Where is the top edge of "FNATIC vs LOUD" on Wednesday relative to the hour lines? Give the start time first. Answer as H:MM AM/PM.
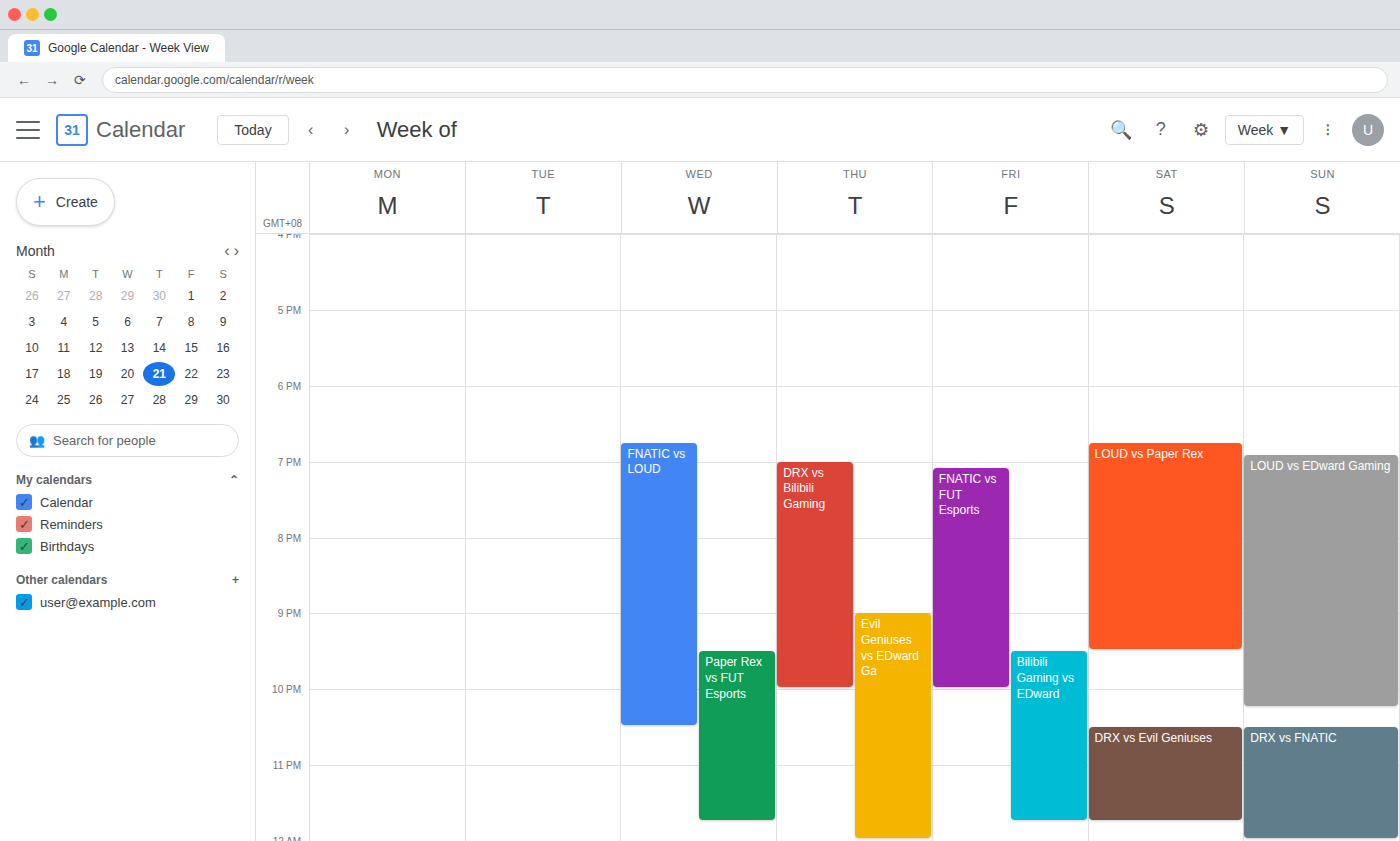
6:45 PM -- neither: three quarters of the way from the 6 PM line to the 7 PM line.